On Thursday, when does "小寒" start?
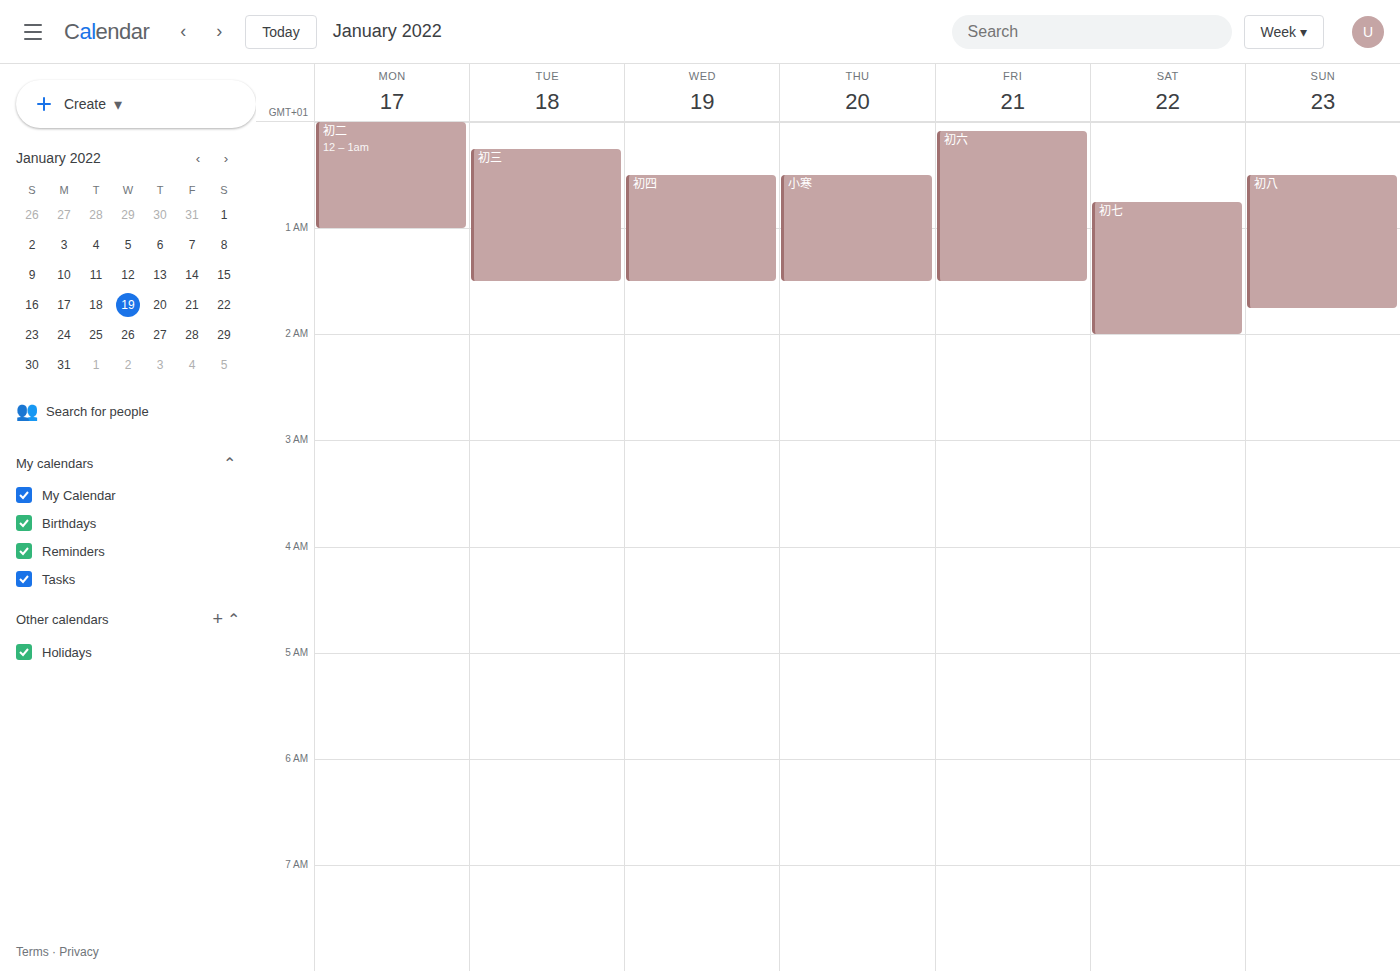
00:30